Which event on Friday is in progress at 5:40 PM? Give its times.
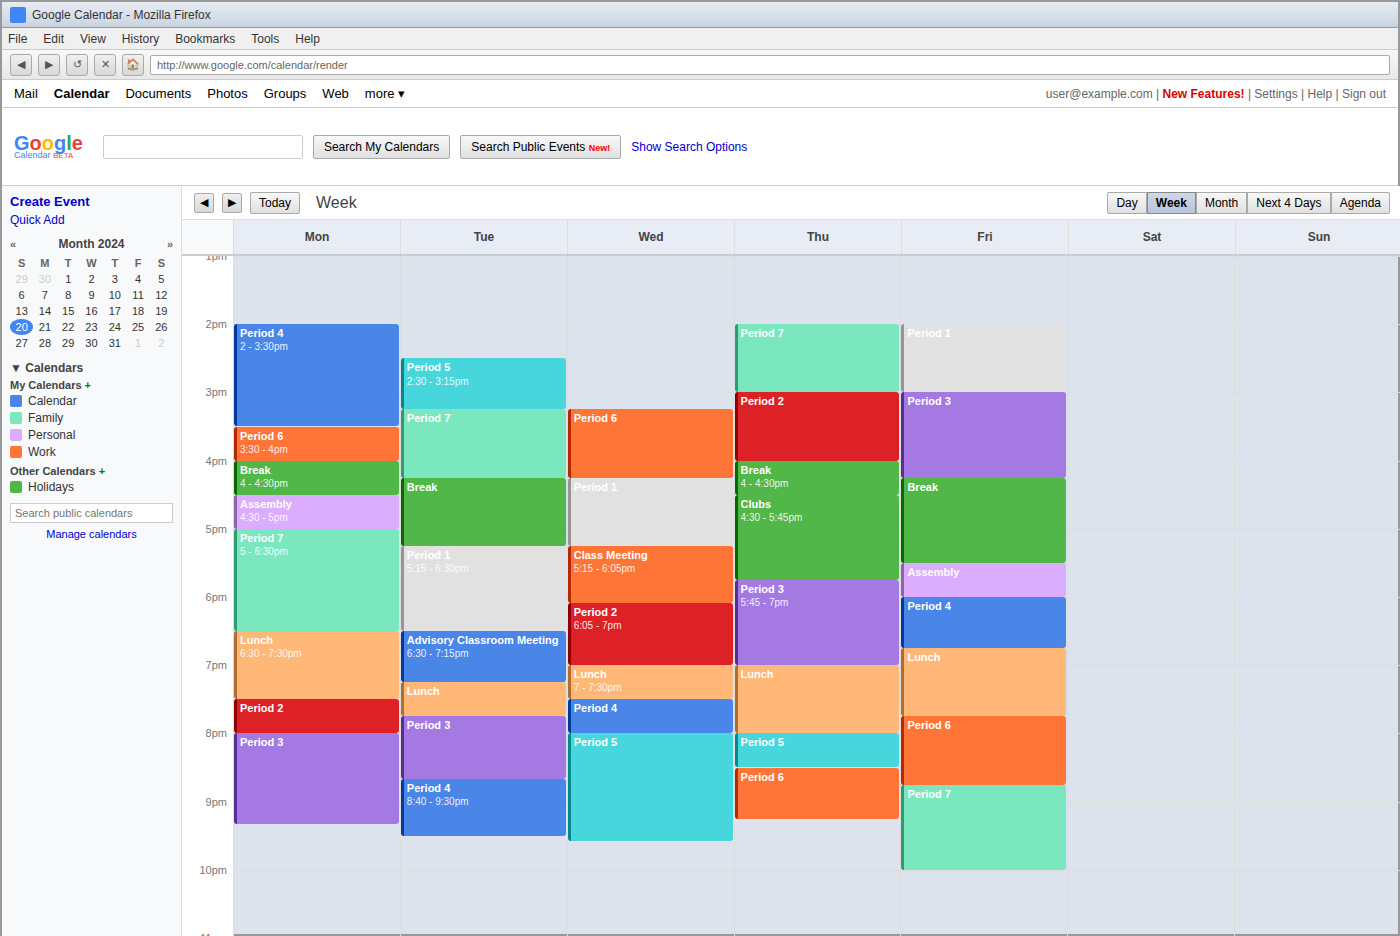
"Assembly", 5:30 PM to 6:00 PM